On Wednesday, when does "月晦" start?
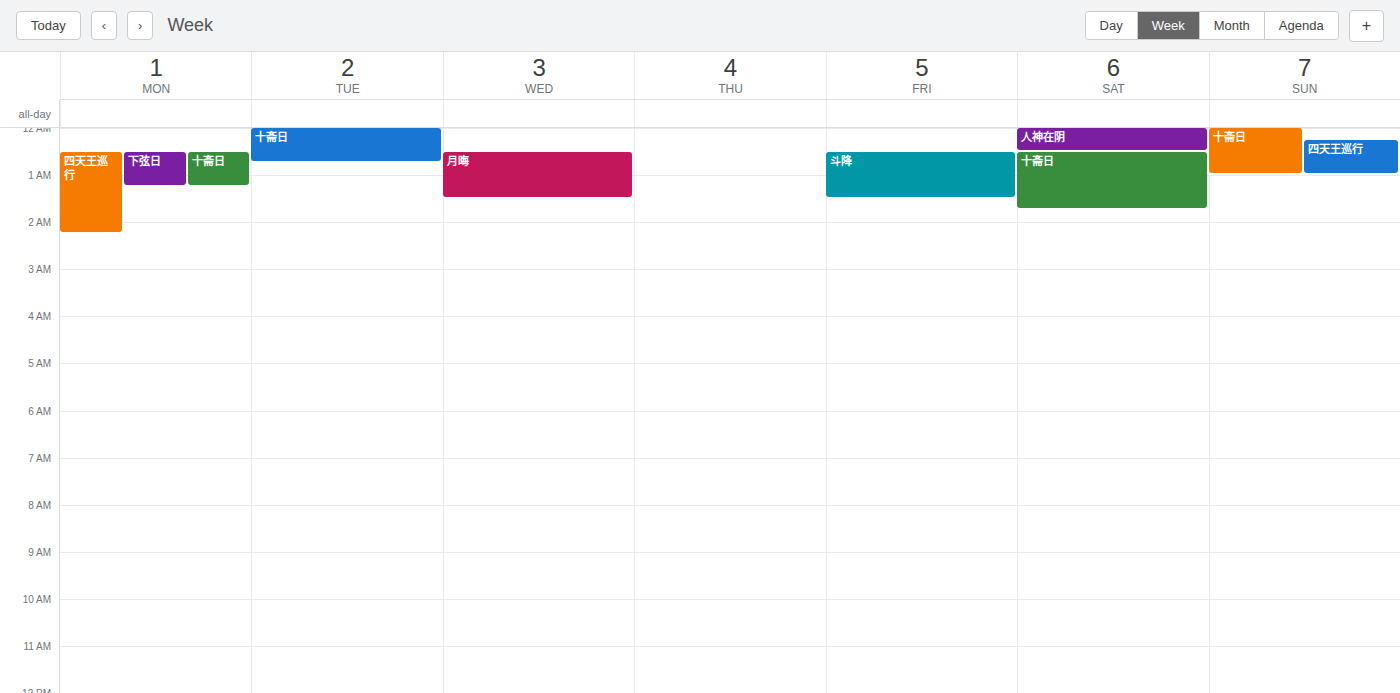
12:30 AM